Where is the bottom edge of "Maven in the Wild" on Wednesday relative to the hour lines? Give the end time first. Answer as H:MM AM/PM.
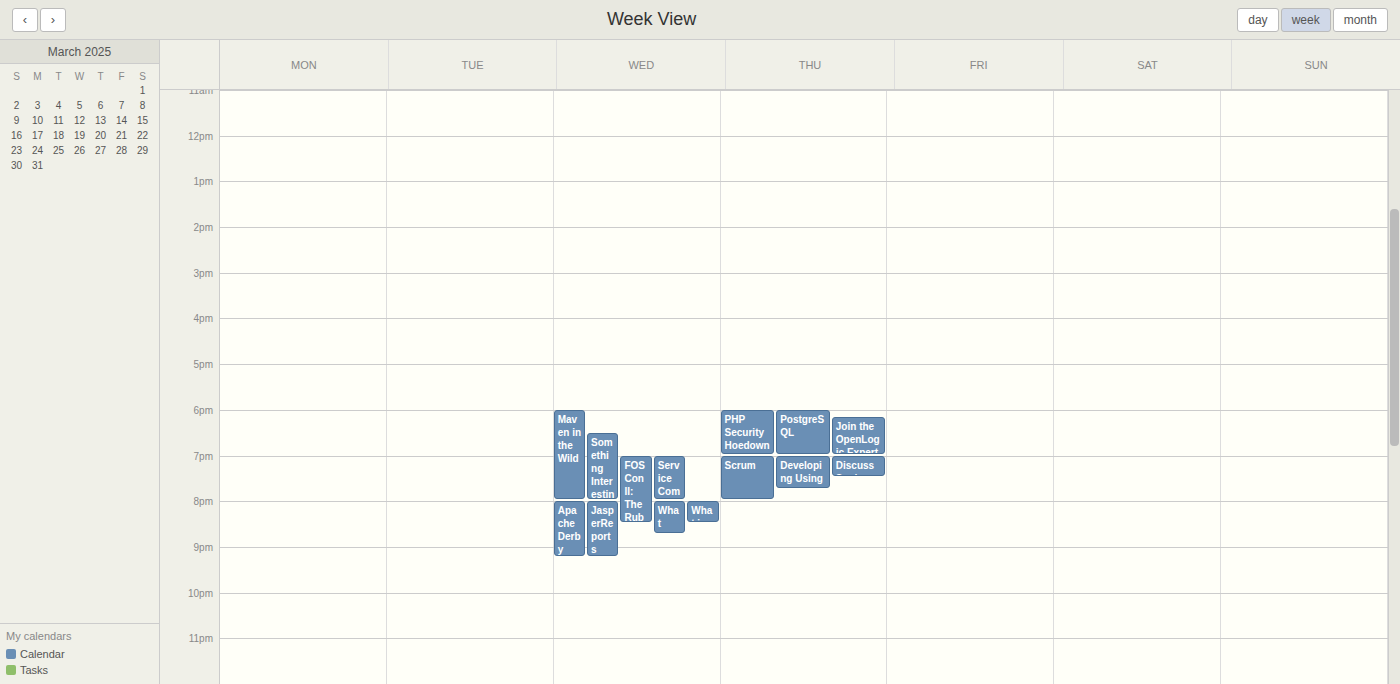
8:00 PM -- exactly on the 8 PM line.